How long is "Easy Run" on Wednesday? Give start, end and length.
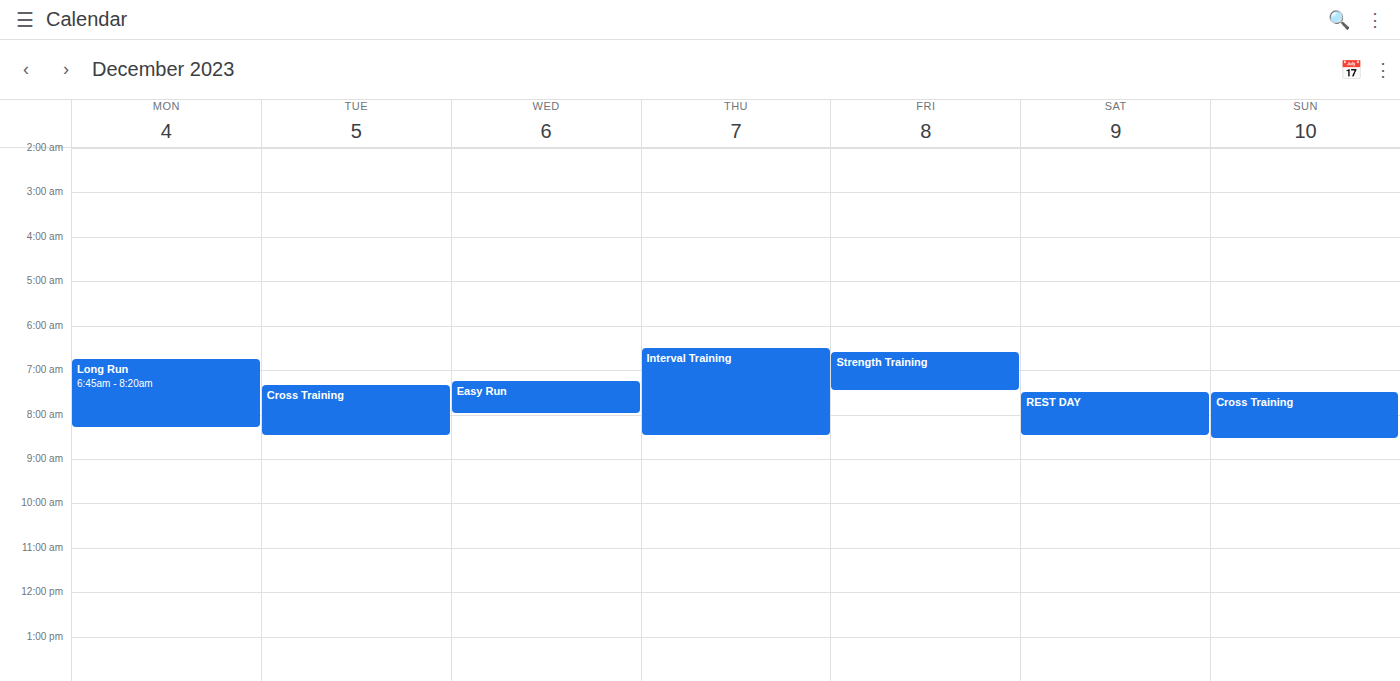
7:15 AM to 8:00 AM, 45 minutes